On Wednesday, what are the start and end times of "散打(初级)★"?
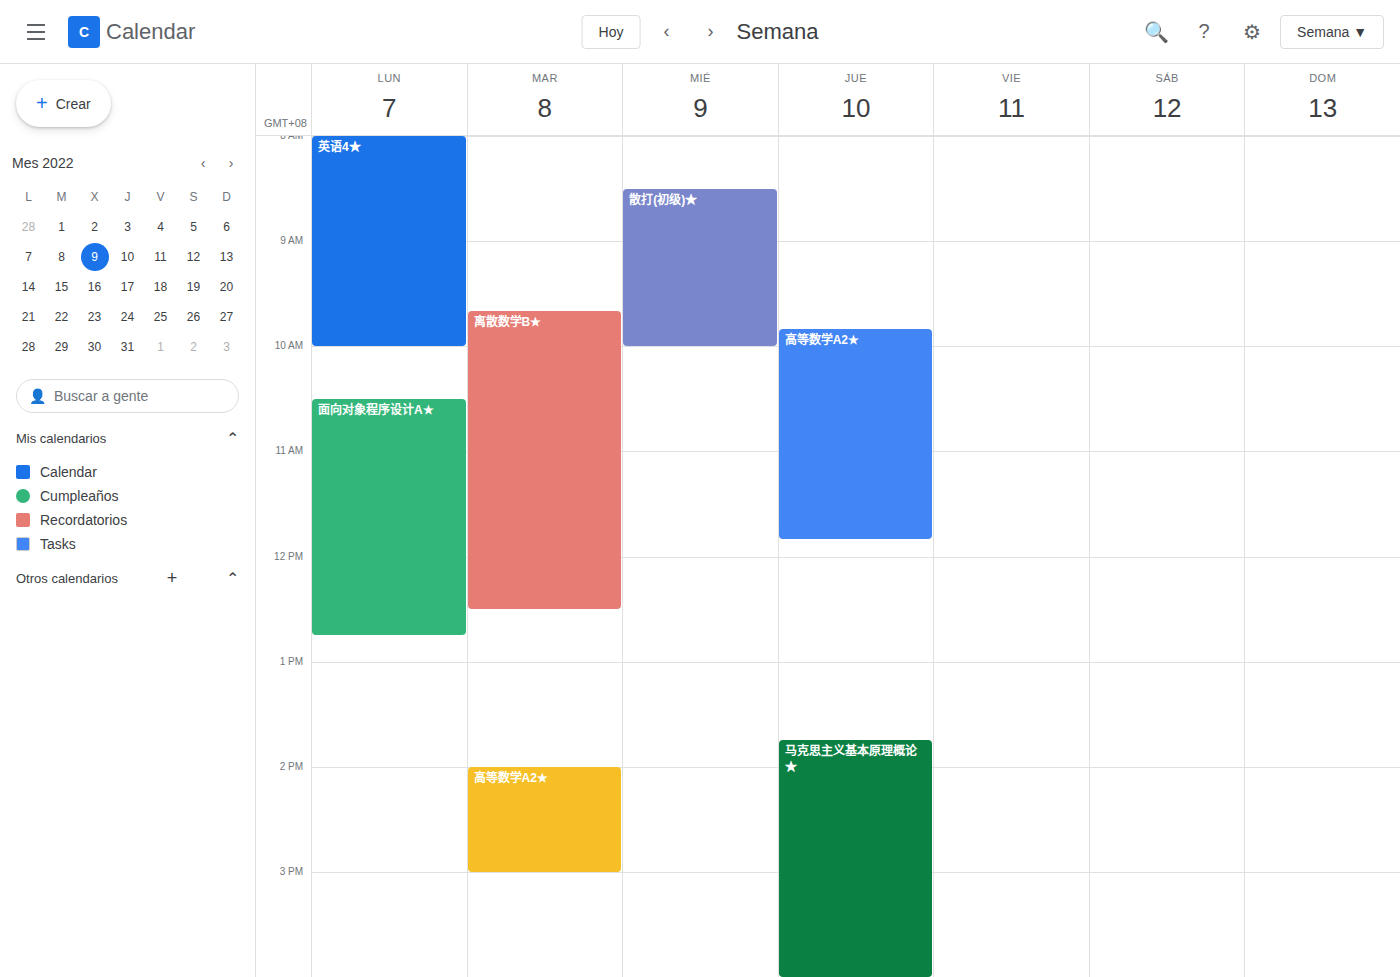
8:30 AM to 10:00 AM